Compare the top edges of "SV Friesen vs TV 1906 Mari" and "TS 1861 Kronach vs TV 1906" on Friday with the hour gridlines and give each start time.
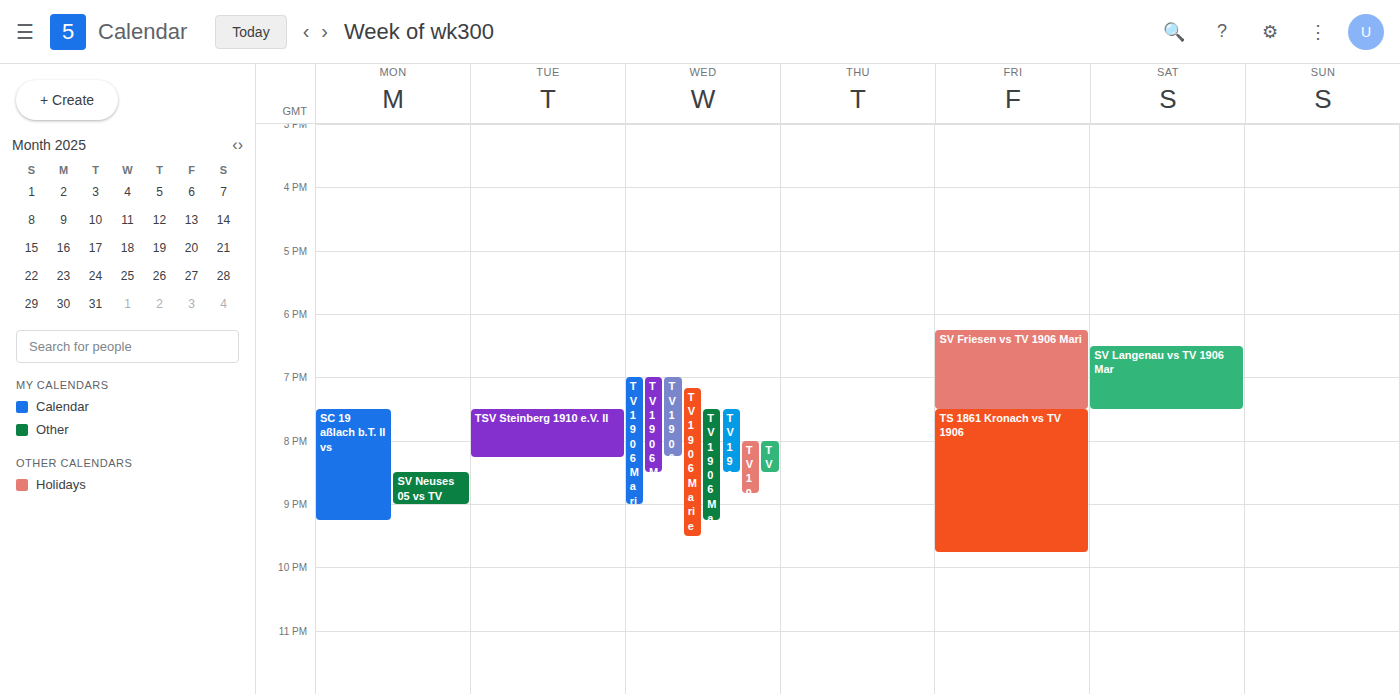
"SV Friesen vs TV 1906 Mari": 6:15 PM, neither: a quarter of the way from the 6 PM line to the 7 PM line. "TS 1861 Kronach vs TV 1906": 7:30 PM, halfway between the 7 PM and 8 PM lines.